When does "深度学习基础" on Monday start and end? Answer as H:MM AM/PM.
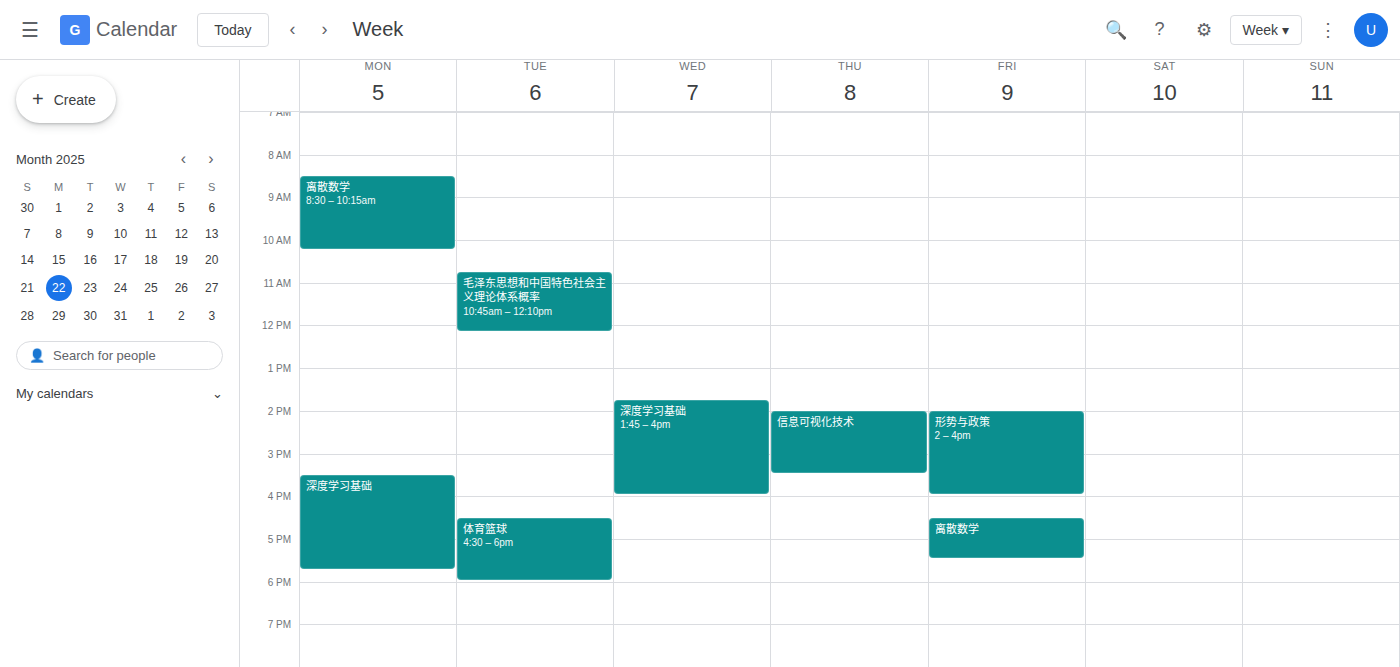
3:30 PM to 5:45 PM